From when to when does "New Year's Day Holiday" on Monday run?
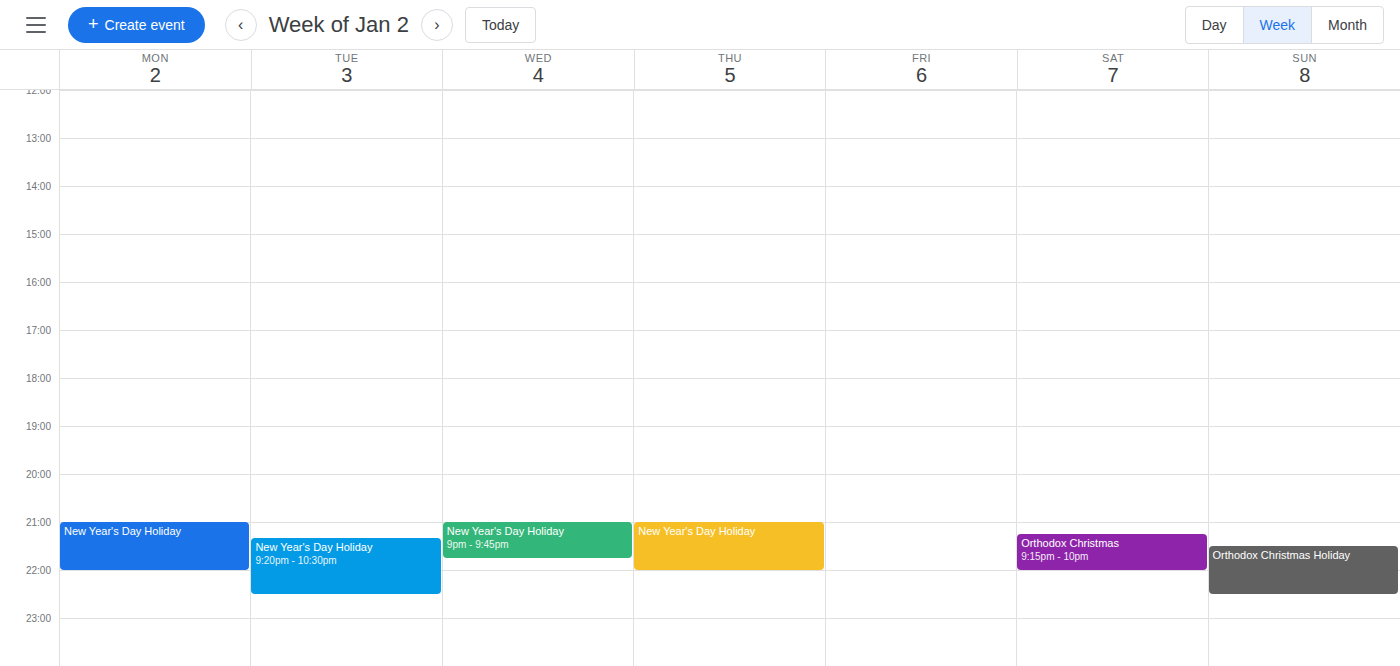
9:00 PM to 10:00 PM